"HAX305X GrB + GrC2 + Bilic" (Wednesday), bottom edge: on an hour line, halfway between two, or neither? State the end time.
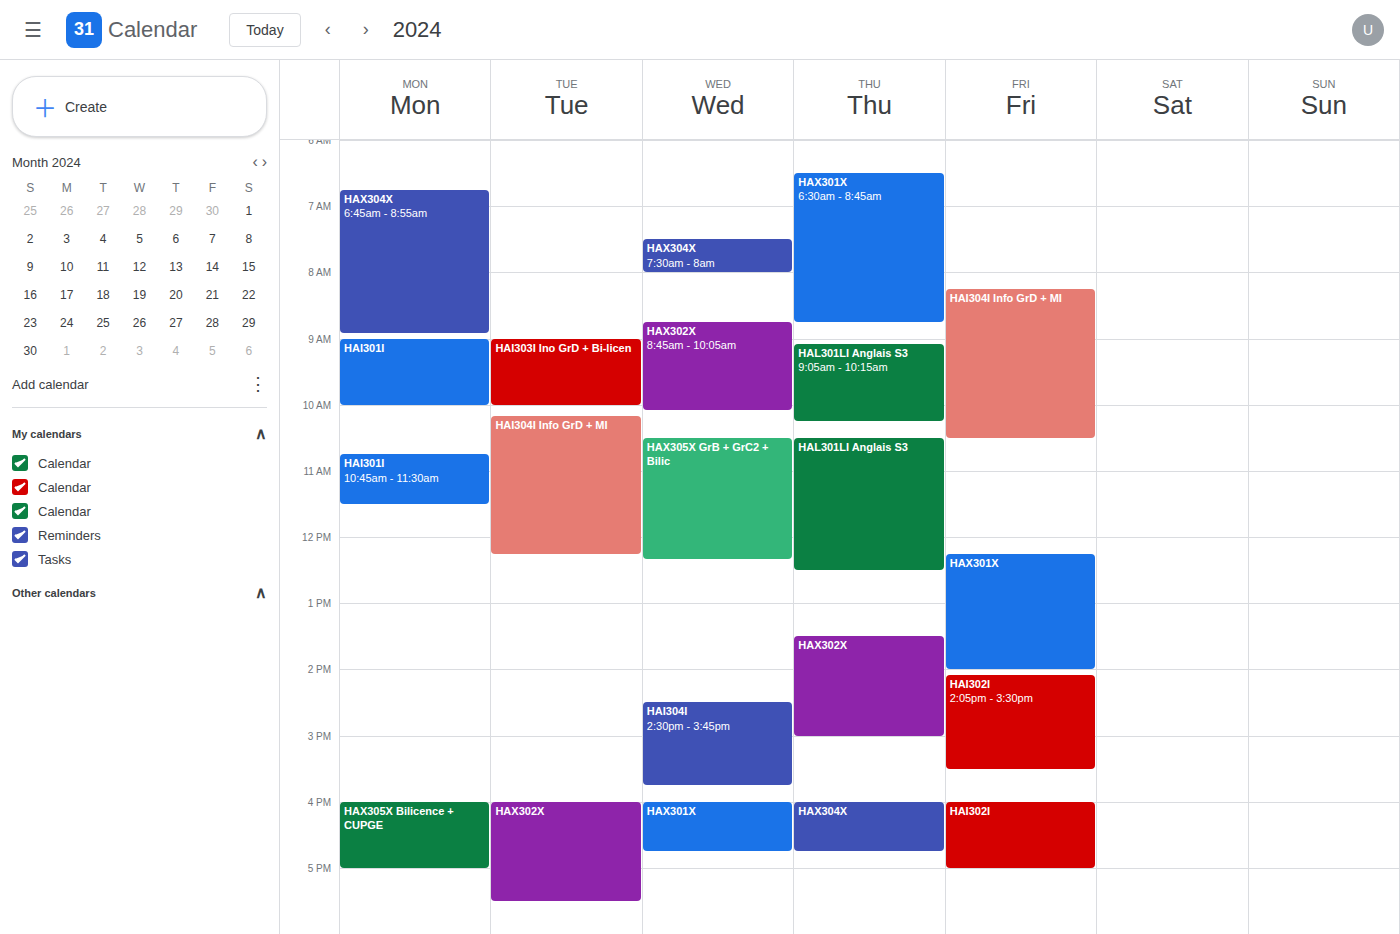
12:20 PM -- neither: 20 minutes below the 12 PM line and 40 minutes above the 1 PM line.